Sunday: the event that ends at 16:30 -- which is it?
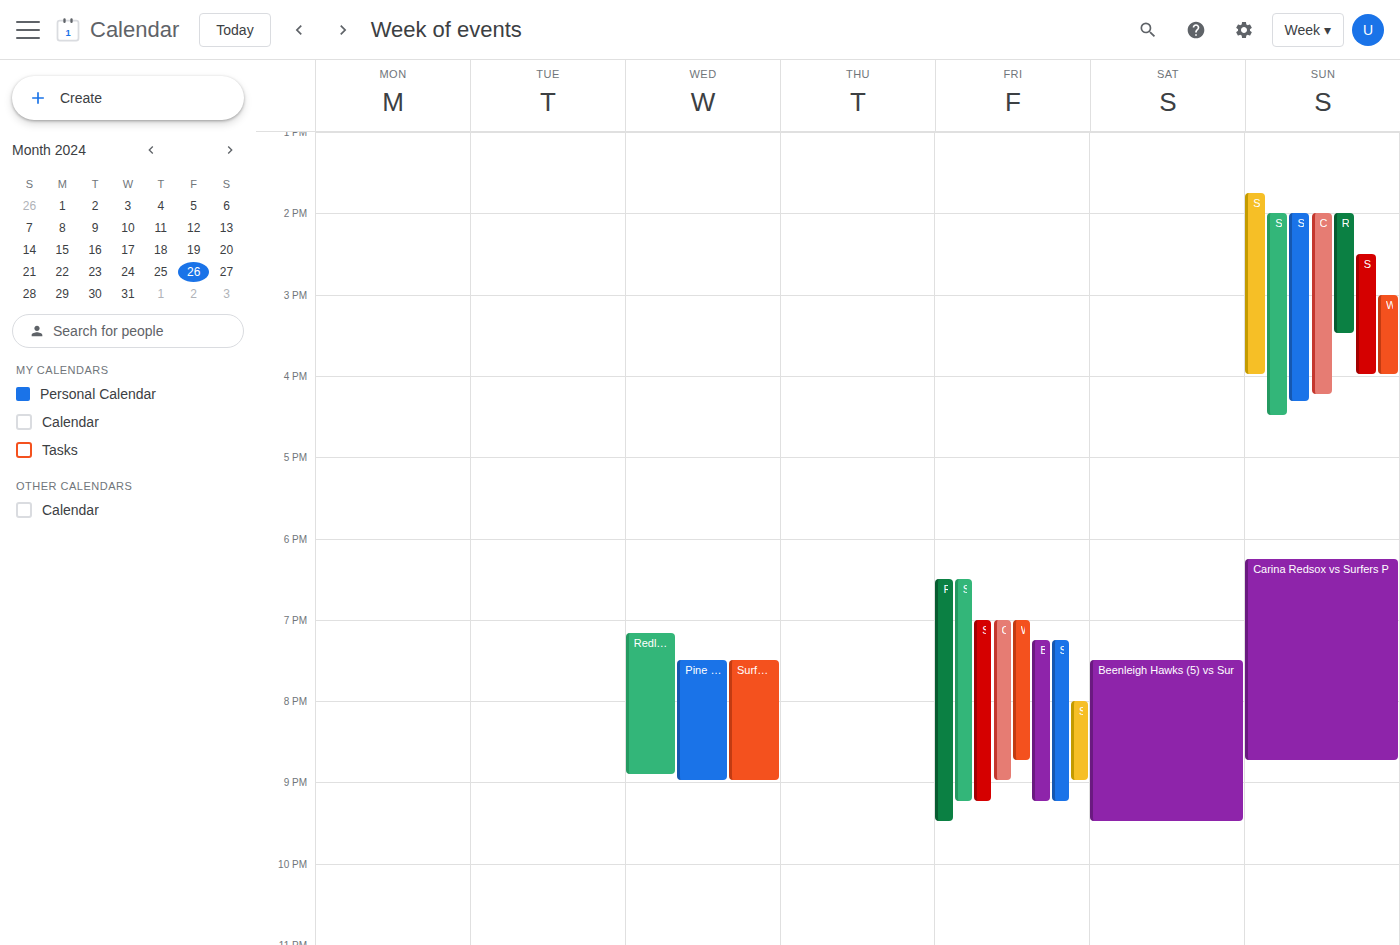
"Surfers Paradise vs Wests"